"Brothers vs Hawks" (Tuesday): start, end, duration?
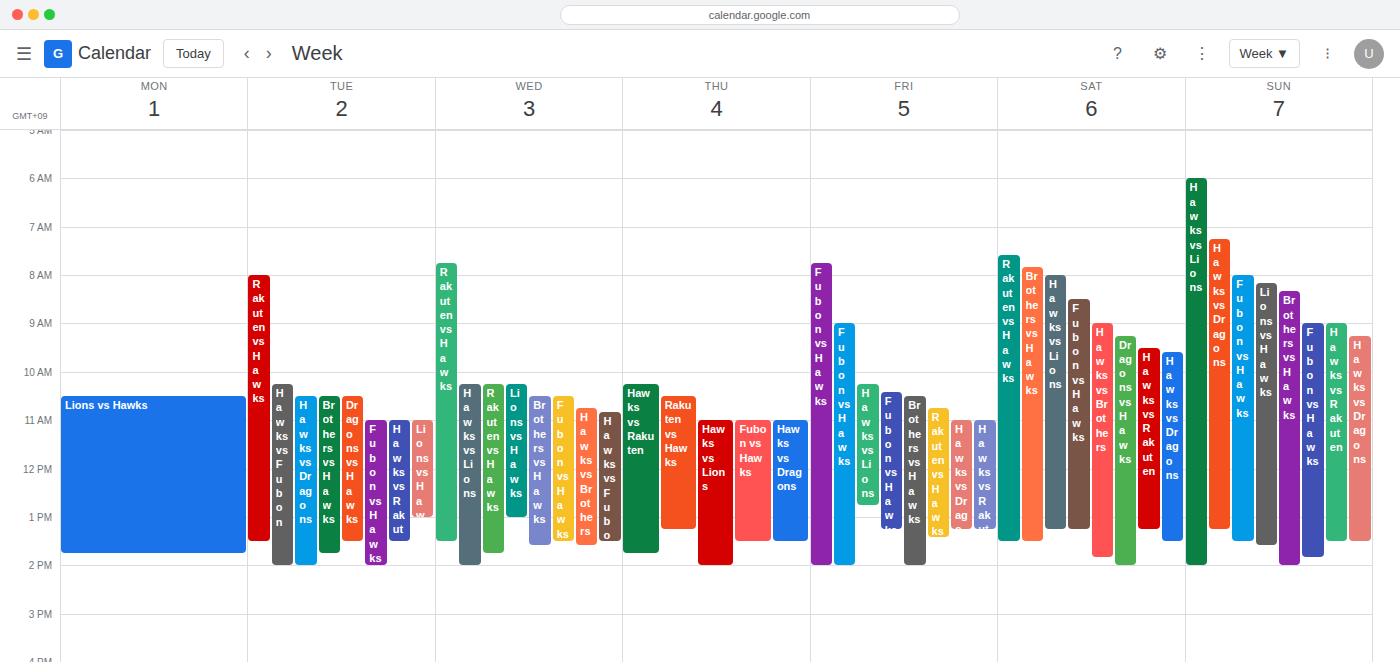
10:30 AM to 1:45 PM, 3 hours 15 minutes